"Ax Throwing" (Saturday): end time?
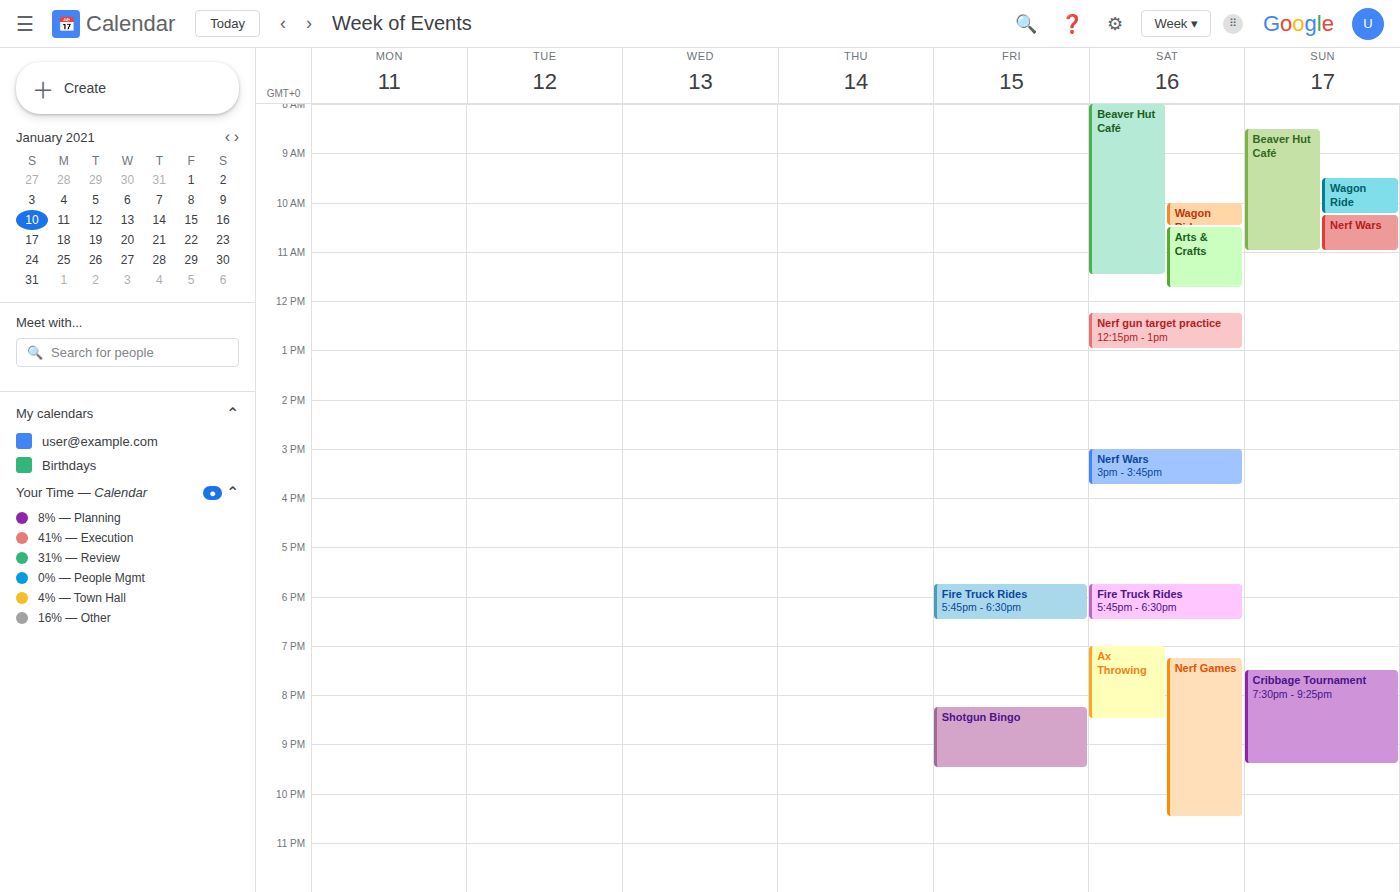
8:30 PM